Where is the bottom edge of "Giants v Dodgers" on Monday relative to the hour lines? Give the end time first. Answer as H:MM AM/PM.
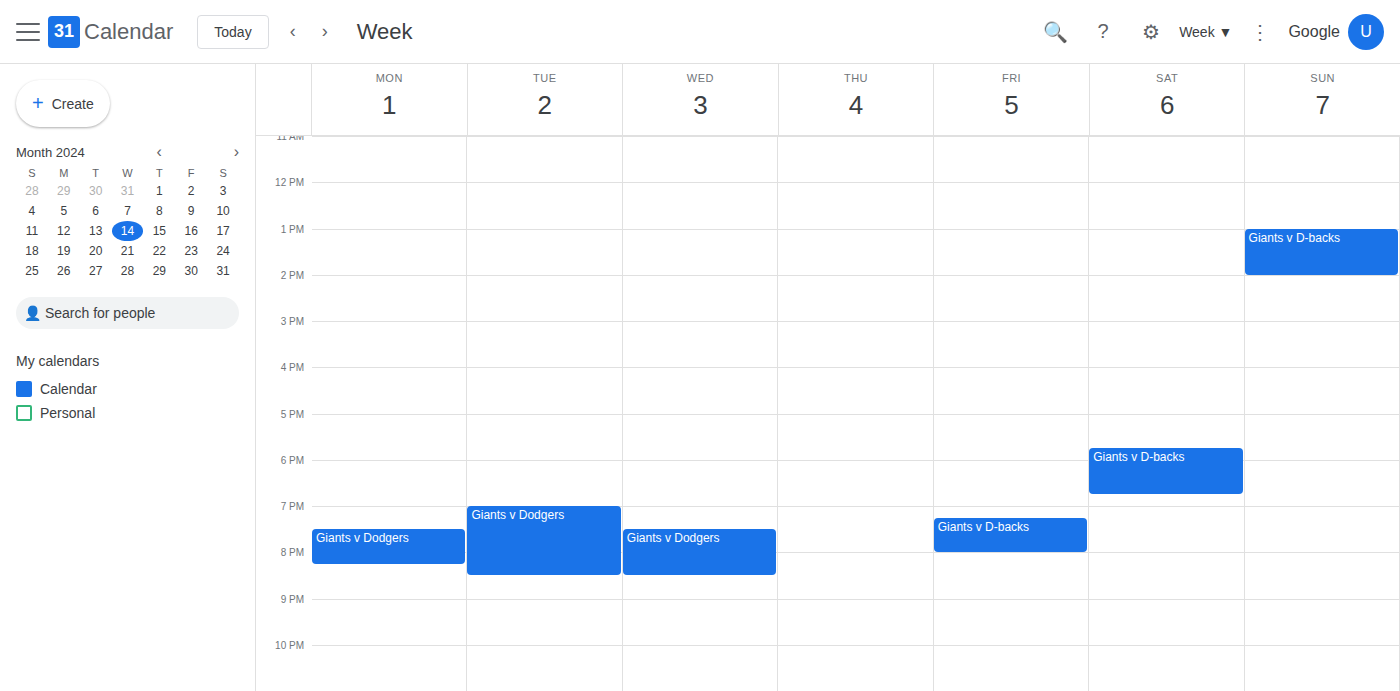
8:15 PM -- neither: a quarter of the way from the 8 PM line to the 9 PM line.